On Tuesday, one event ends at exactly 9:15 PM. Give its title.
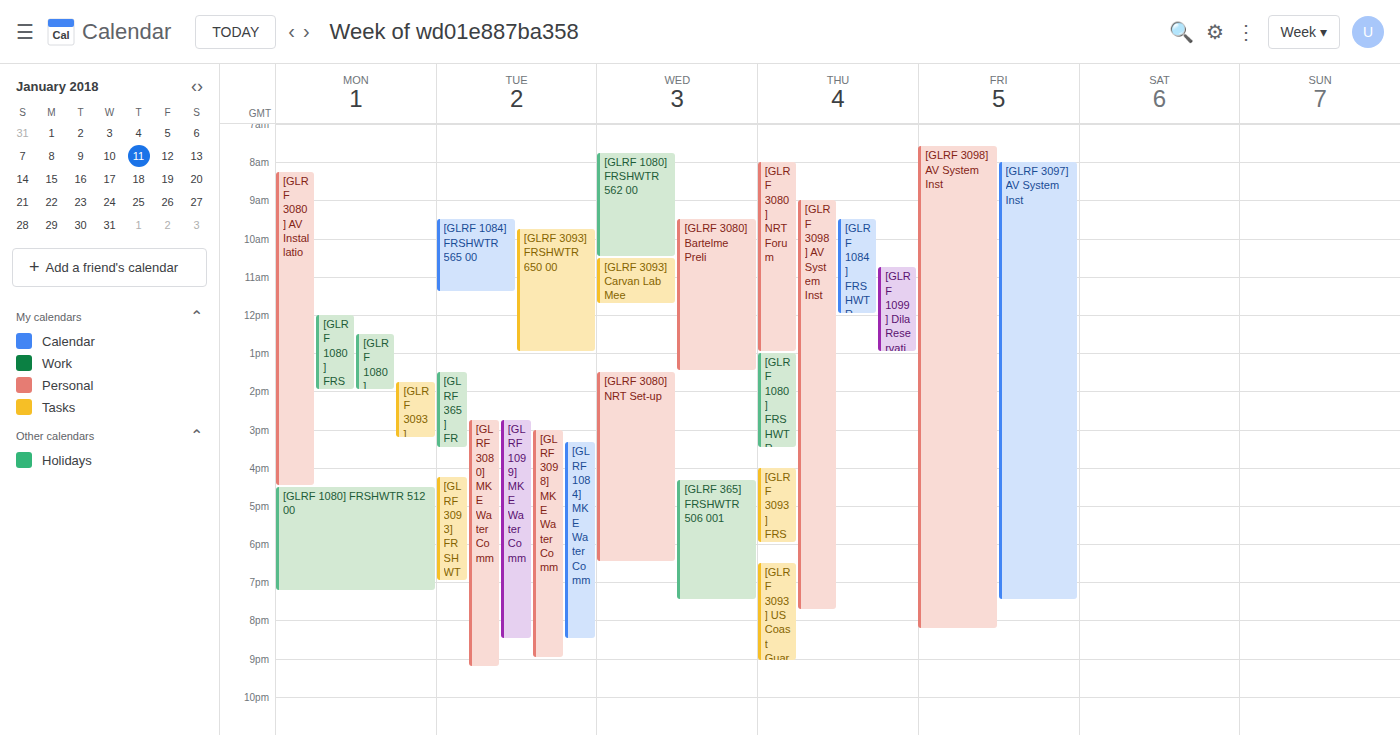
"[GLRF 3080] MKE Water Comm"